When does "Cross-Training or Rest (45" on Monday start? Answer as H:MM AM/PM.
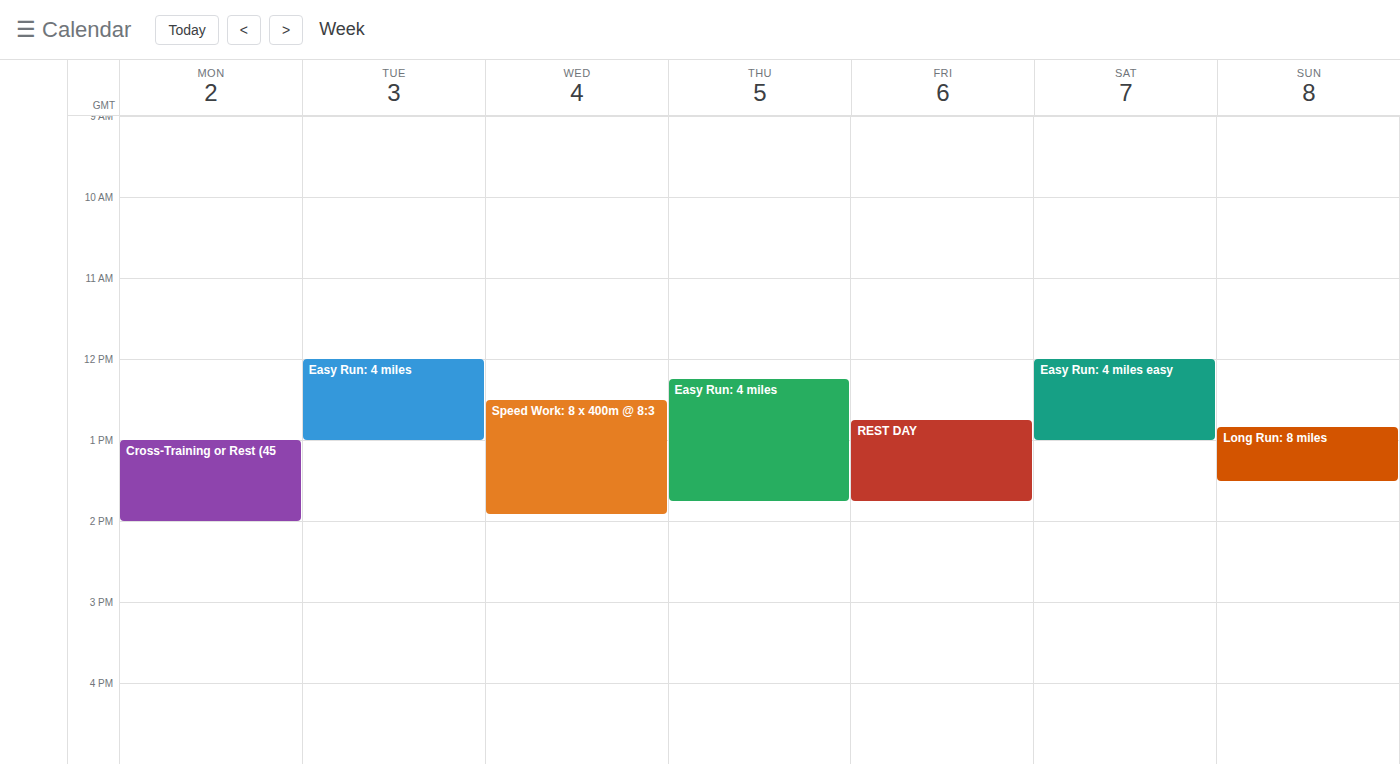
1:00 PM